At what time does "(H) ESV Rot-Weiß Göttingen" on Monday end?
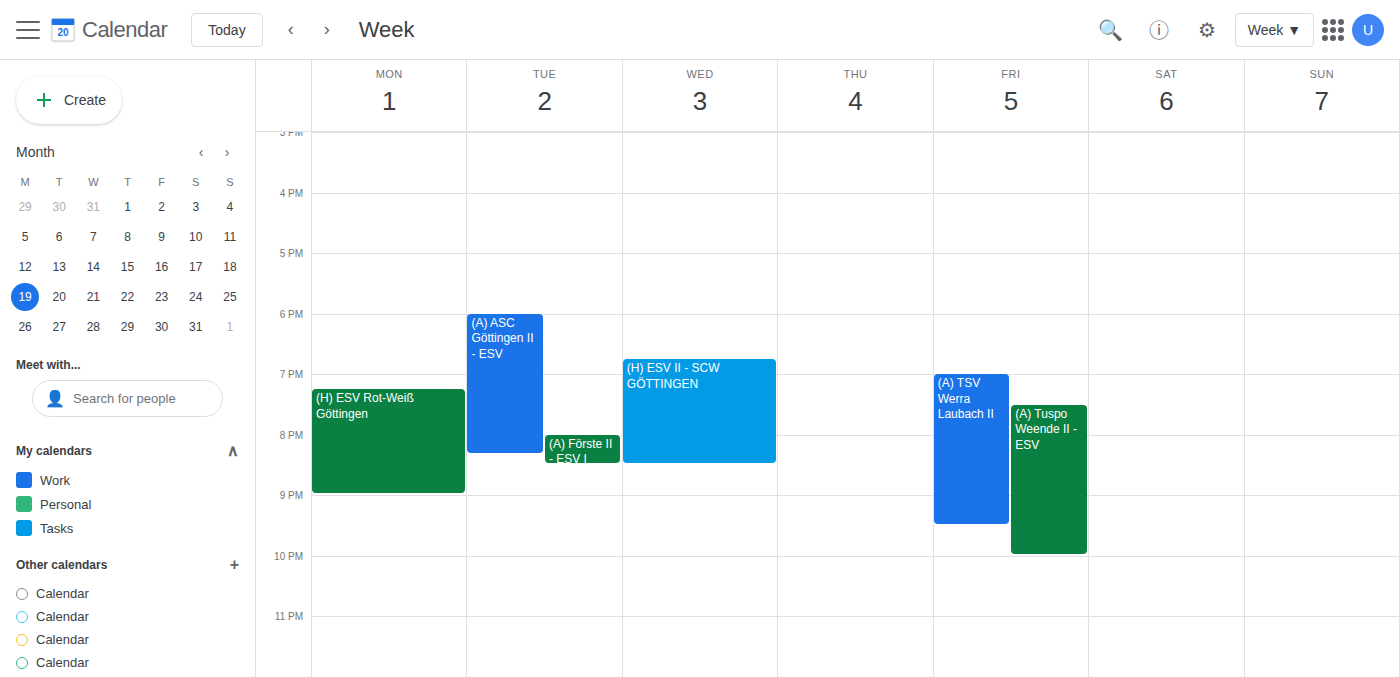
9:00 PM